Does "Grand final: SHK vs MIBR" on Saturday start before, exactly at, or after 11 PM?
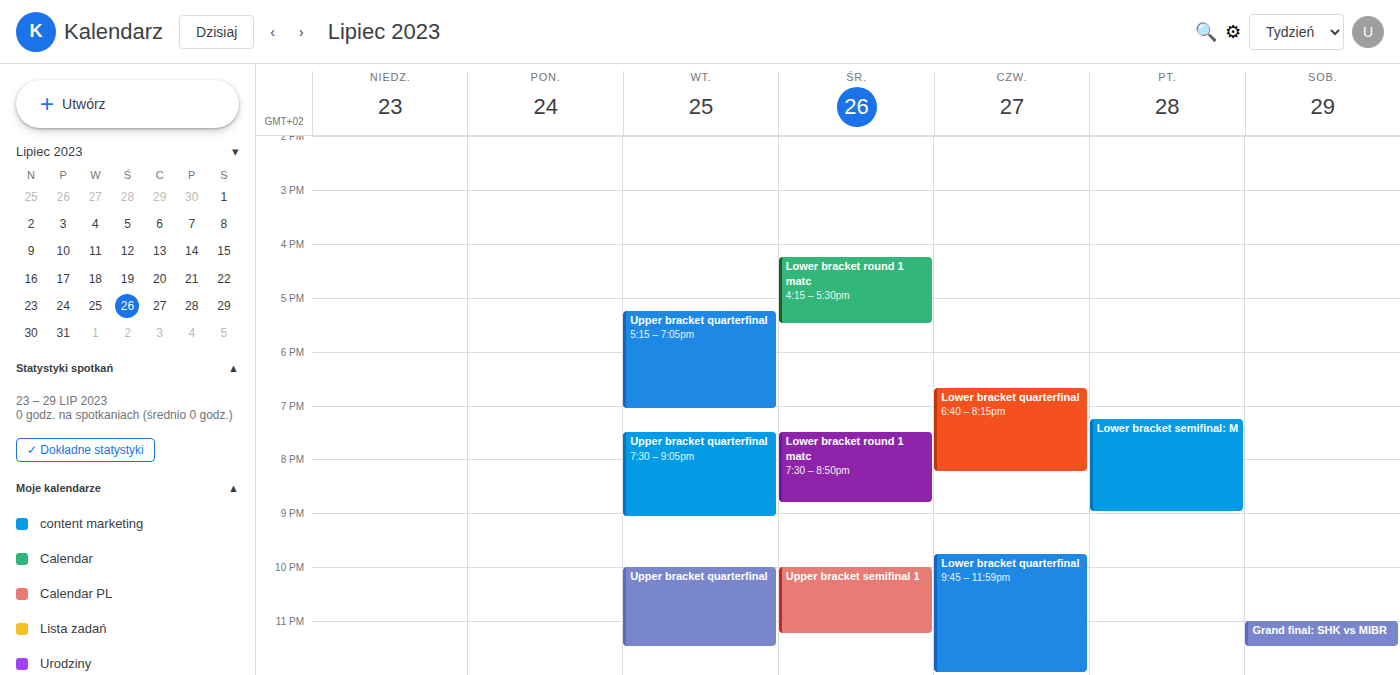
11:00 PM -- exactly at 11 PM, on the 11 PM line.